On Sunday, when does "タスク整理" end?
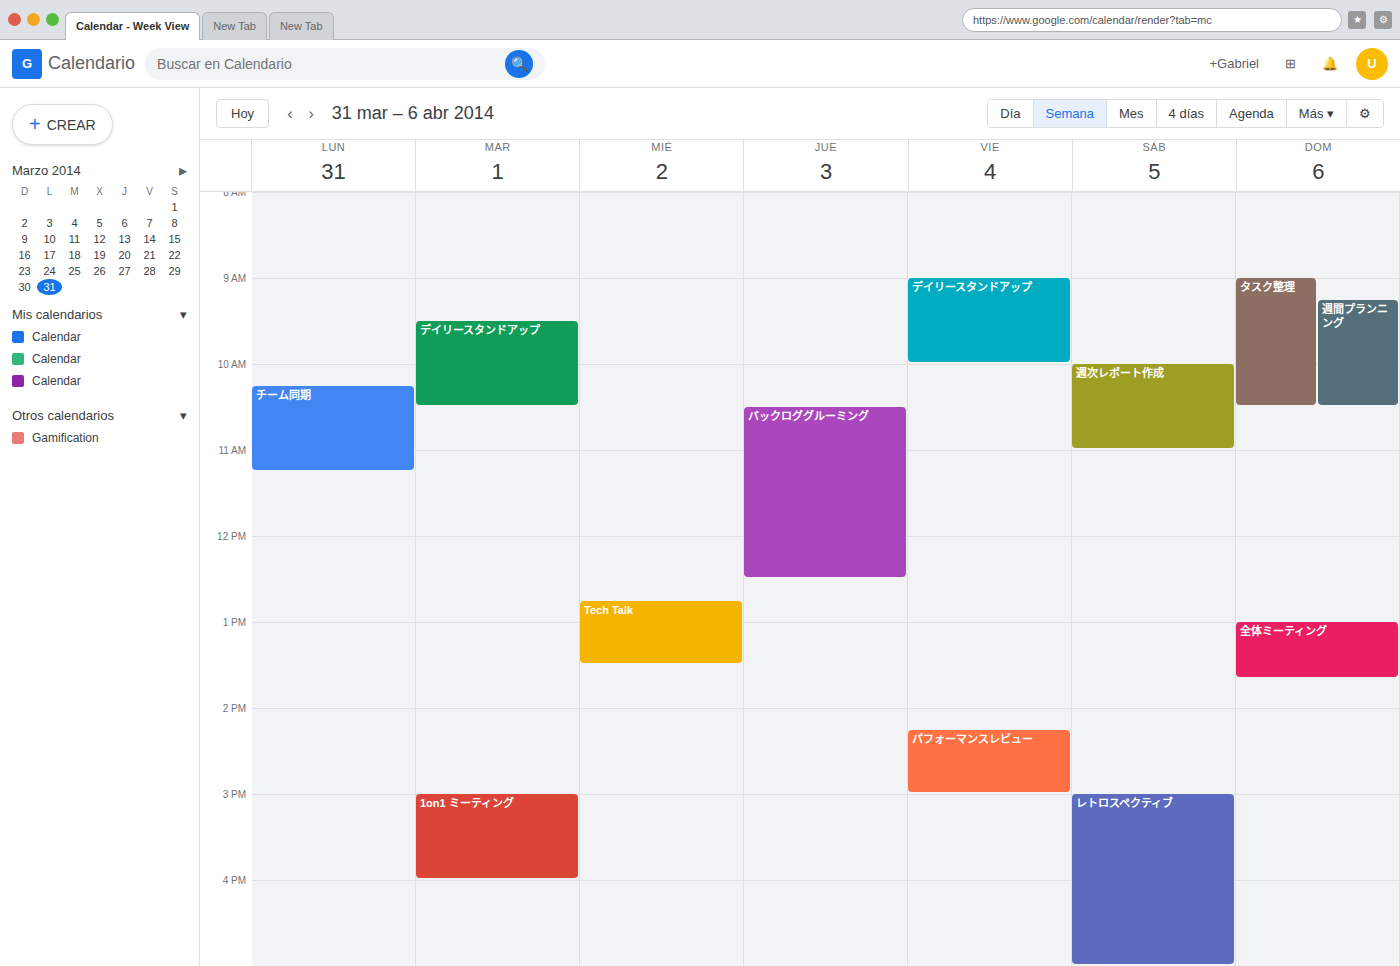
10:30 AM